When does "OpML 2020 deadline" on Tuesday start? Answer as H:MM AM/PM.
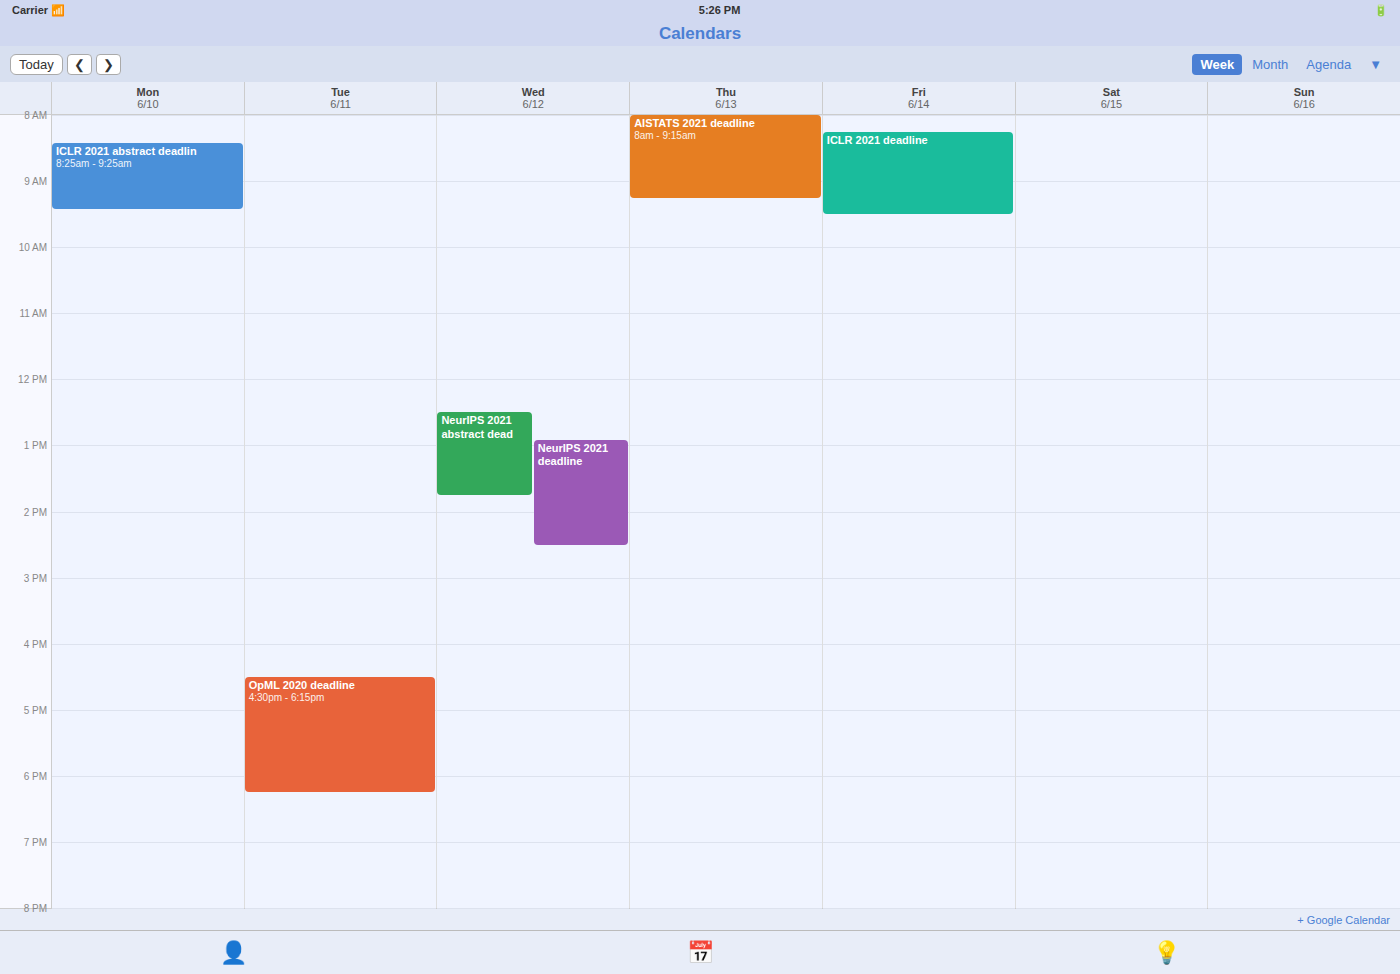
4:30 PM